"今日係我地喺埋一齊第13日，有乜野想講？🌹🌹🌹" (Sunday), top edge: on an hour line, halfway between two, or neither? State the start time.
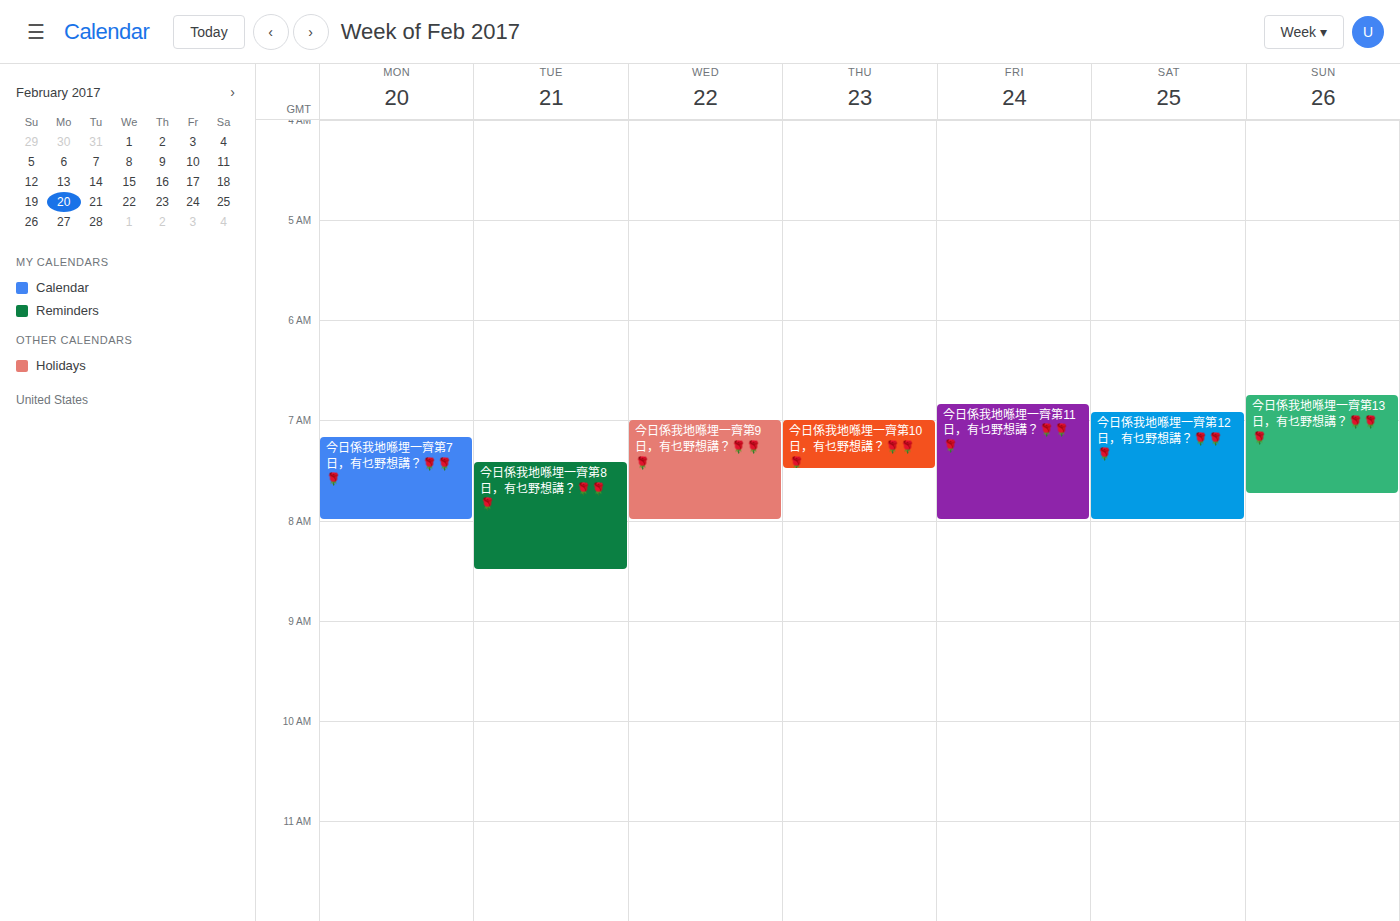
6:45 AM -- neither: three quarters of the way from the 6 AM line to the 7 AM line.